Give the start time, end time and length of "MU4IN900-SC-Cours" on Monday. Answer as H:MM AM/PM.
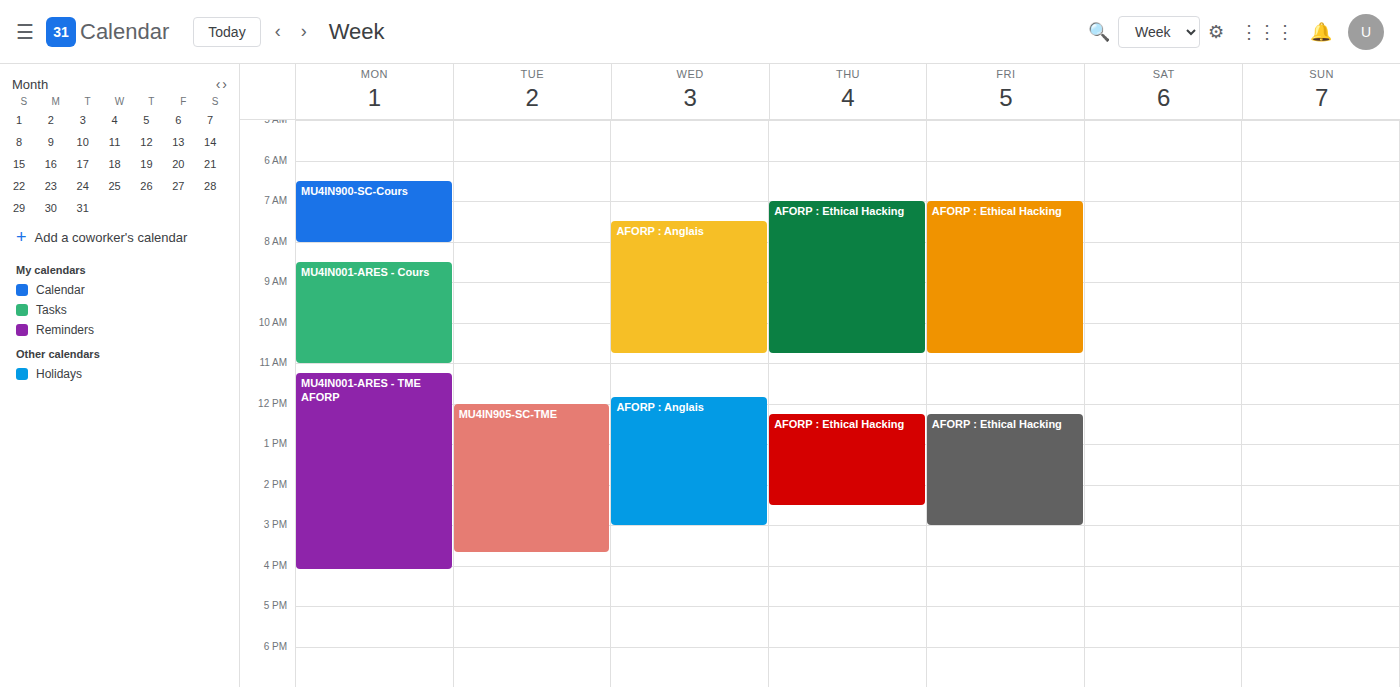
6:30 AM to 8:00 AM, 1 hour 30 minutes